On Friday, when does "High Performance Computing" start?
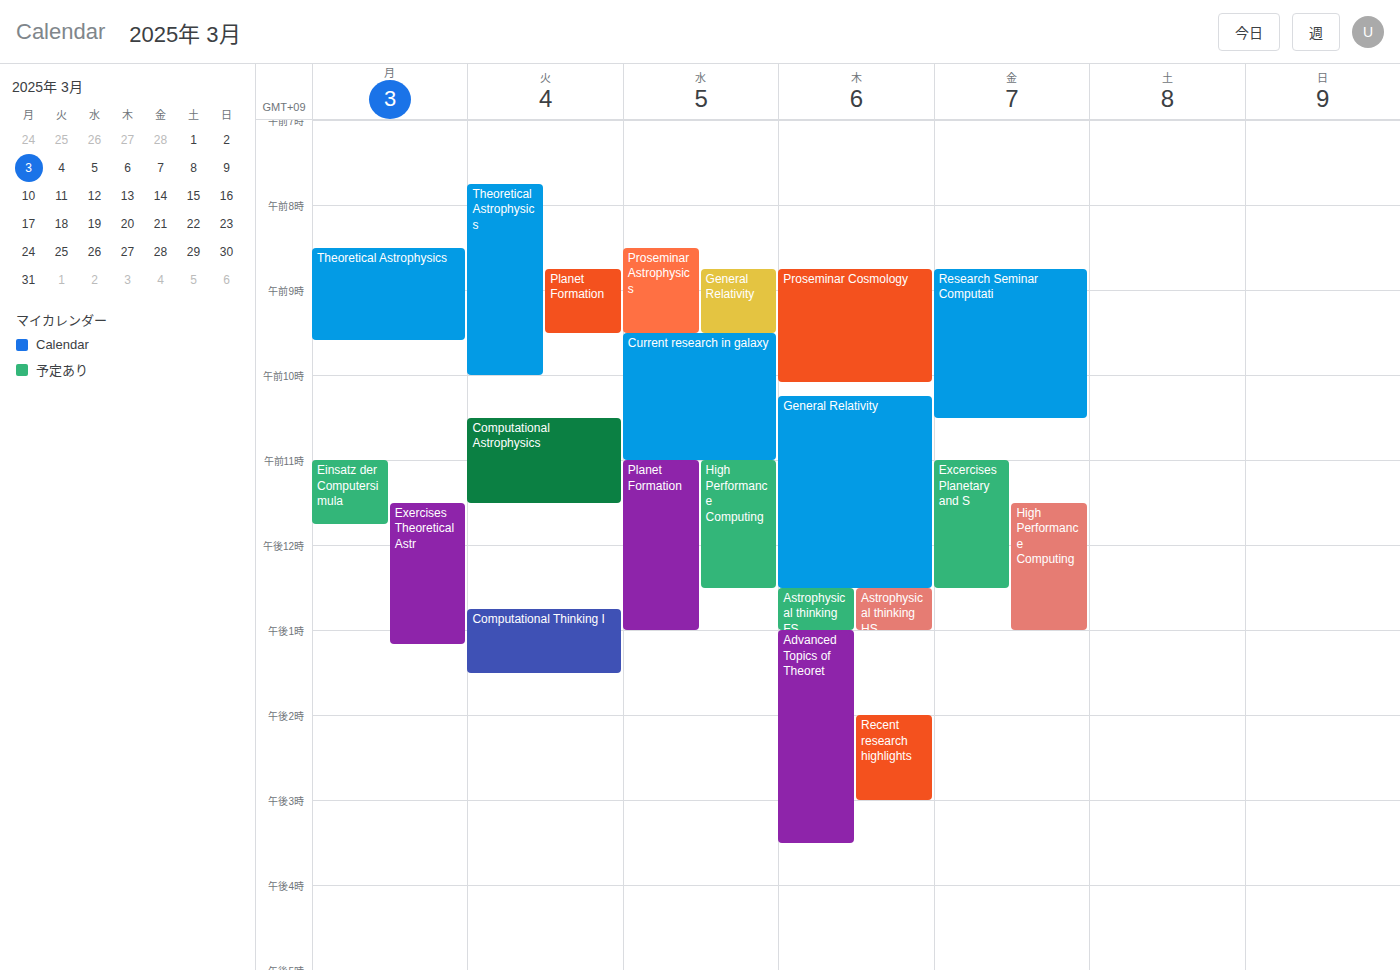
11:30 AM